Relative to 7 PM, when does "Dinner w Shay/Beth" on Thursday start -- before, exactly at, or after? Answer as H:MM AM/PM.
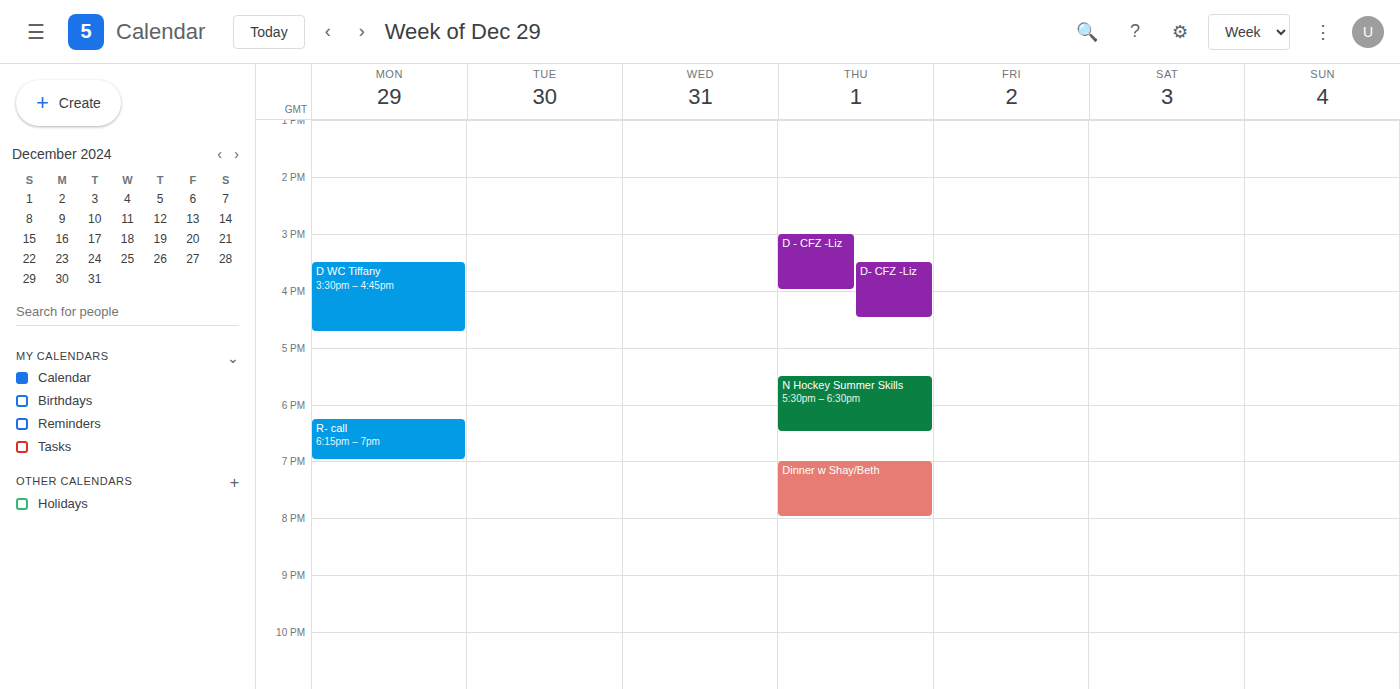
7:00 PM -- exactly at 7 PM, on the 7 PM line.